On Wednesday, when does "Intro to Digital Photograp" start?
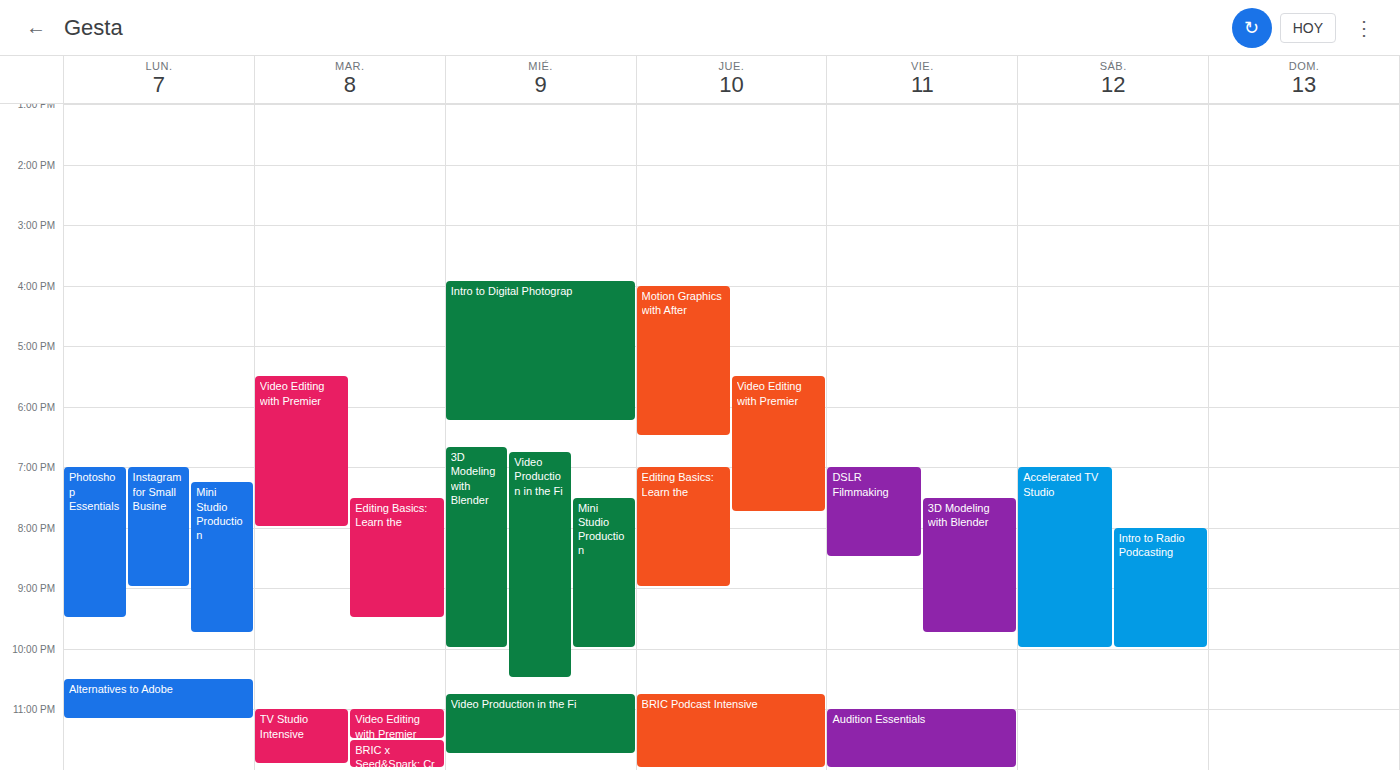
3:55 PM